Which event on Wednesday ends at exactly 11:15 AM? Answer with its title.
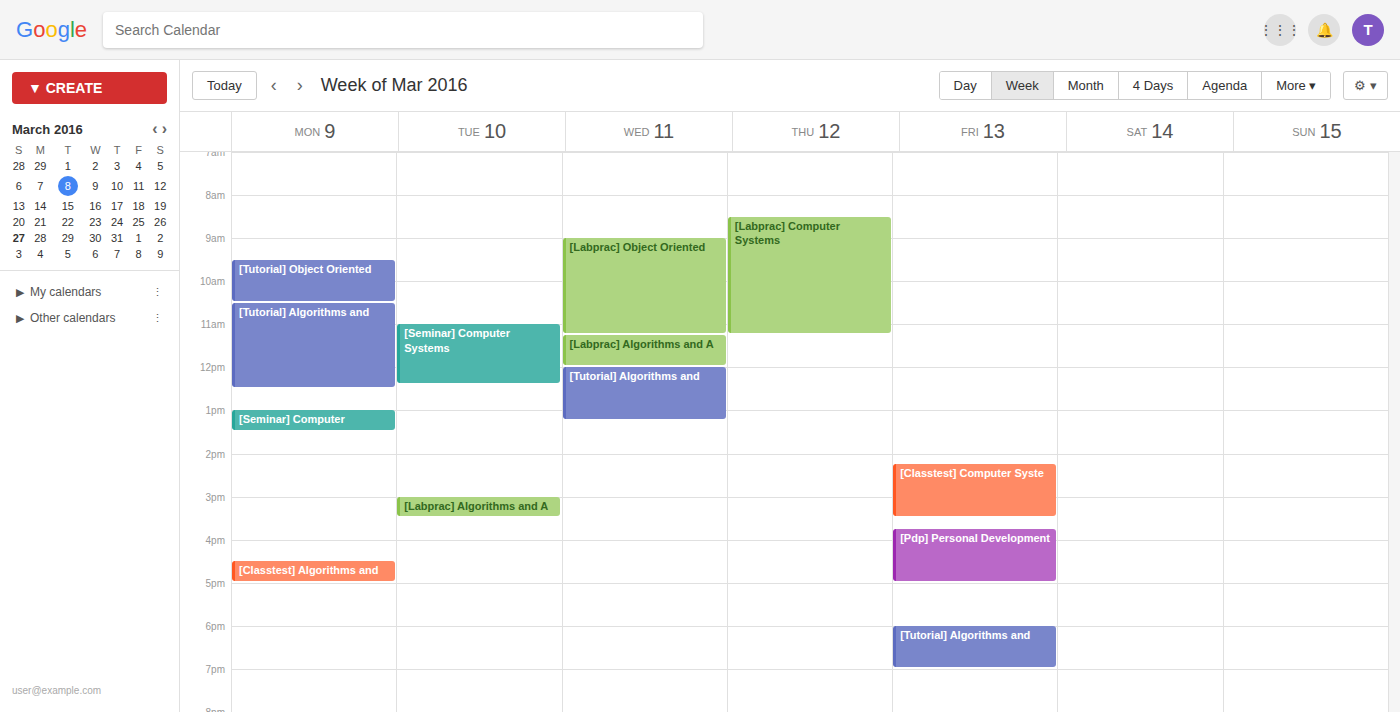
"[Labprac] Object Oriented"